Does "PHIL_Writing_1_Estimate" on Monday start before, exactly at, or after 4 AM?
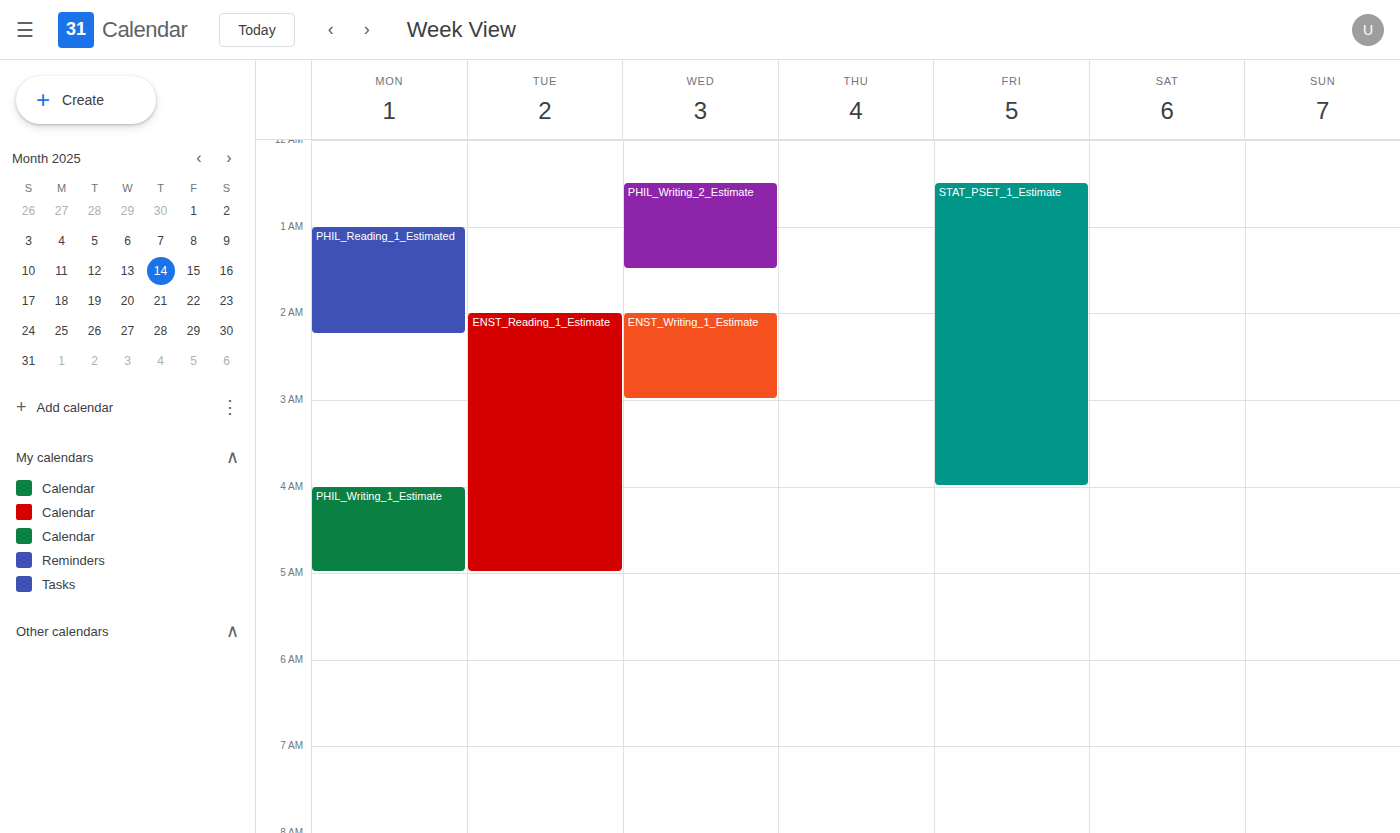
4:00 AM -- exactly at 4 AM, on the 4 AM line.